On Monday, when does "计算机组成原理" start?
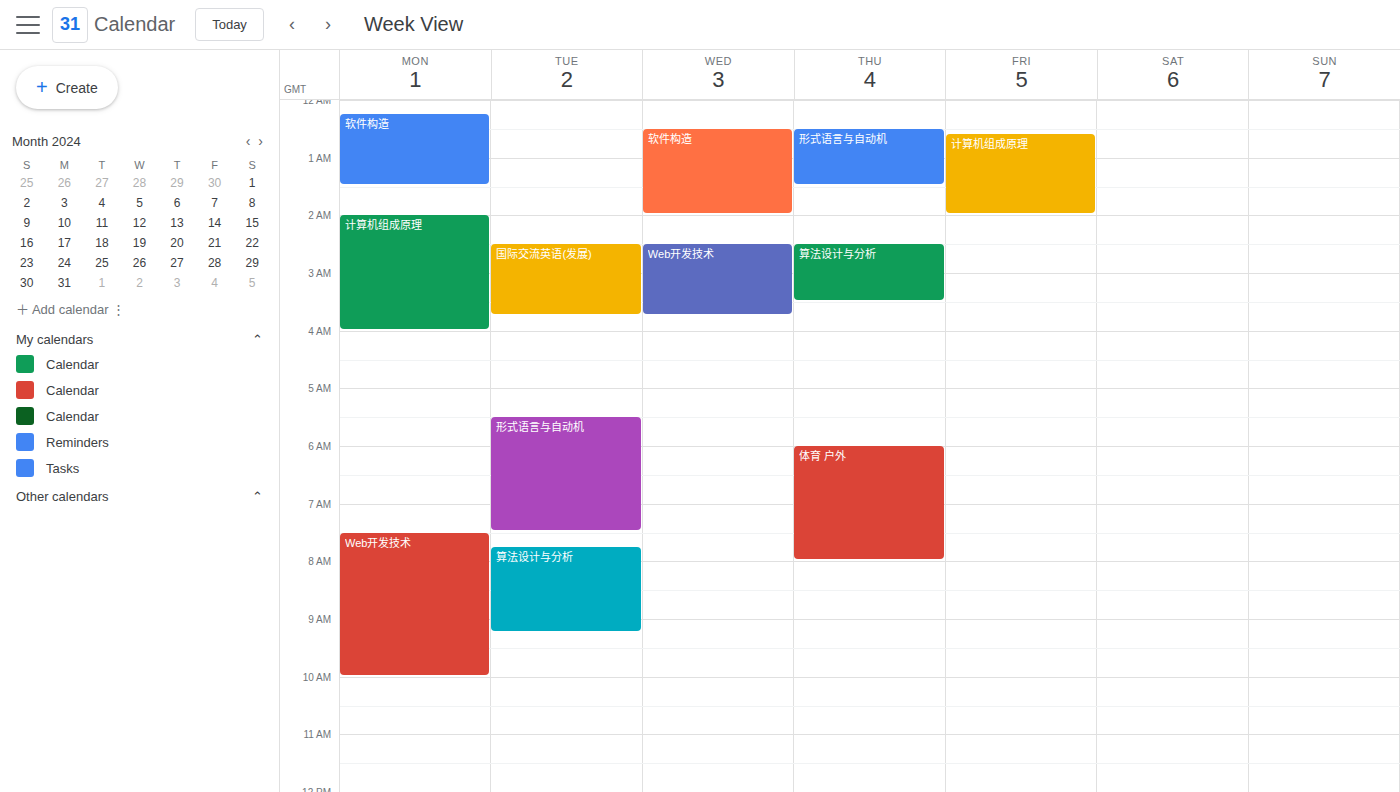
02:00